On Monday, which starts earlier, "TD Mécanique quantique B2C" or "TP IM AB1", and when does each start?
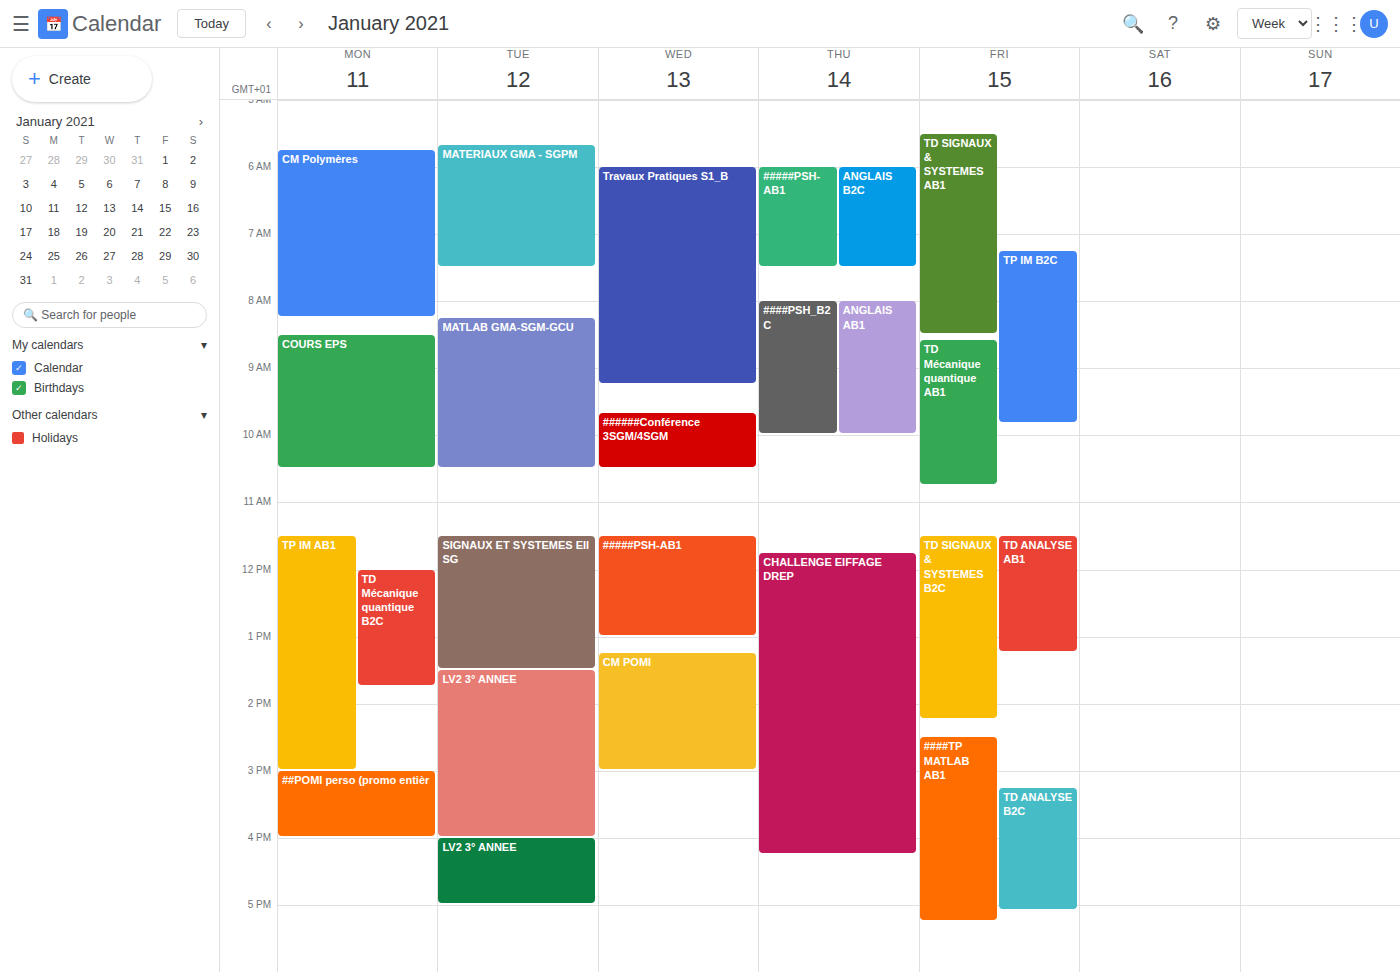
"TP IM AB1" 11:30 AM; "TD Mécanique quantique B2C" 12:00 PM.